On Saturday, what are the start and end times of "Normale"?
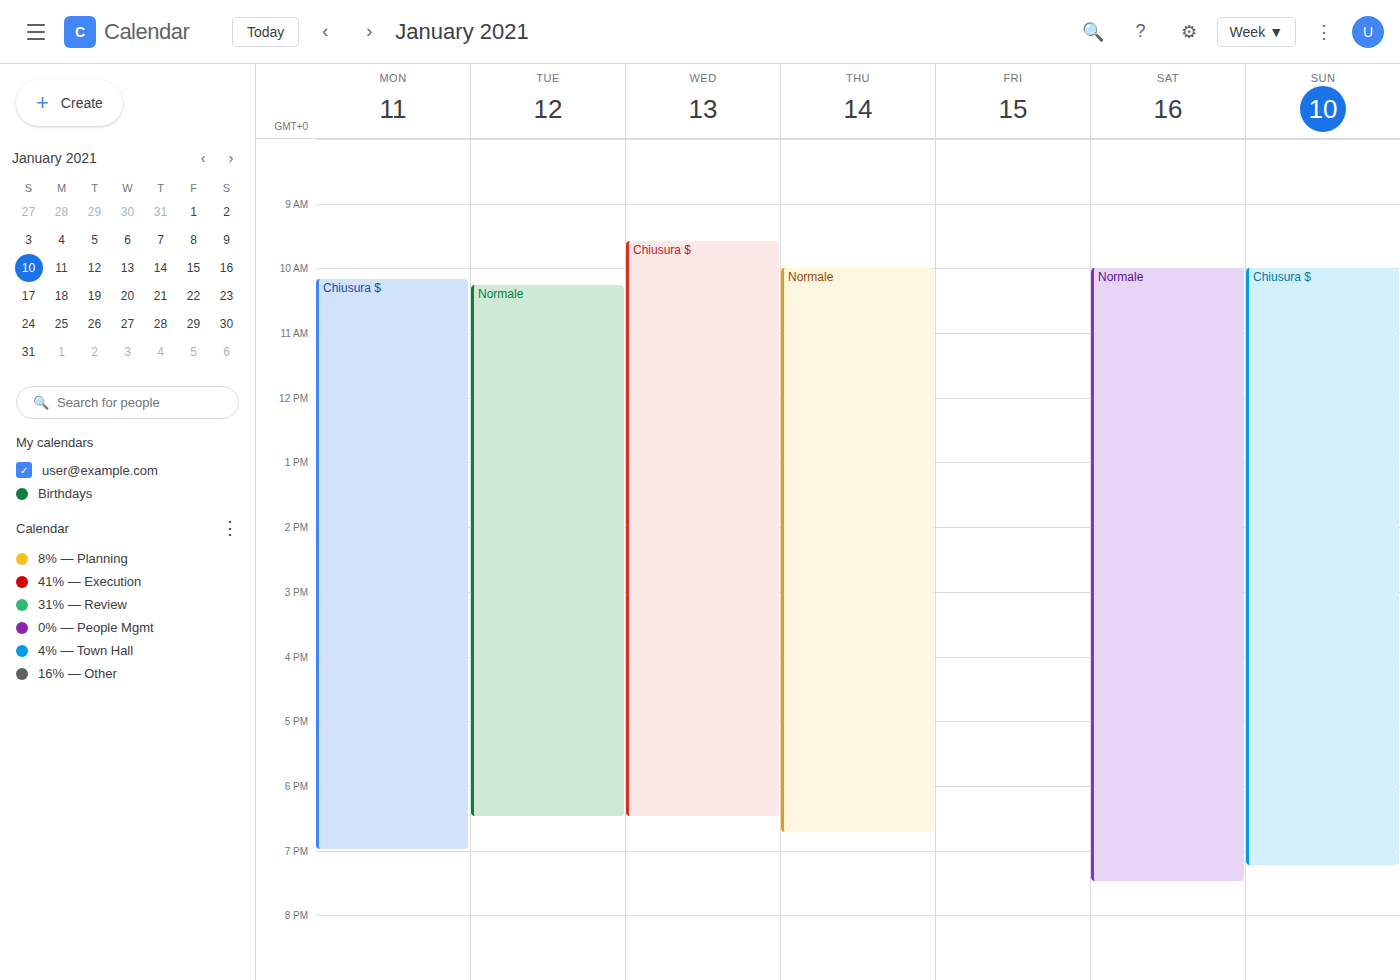
10:00 AM to 7:30 PM